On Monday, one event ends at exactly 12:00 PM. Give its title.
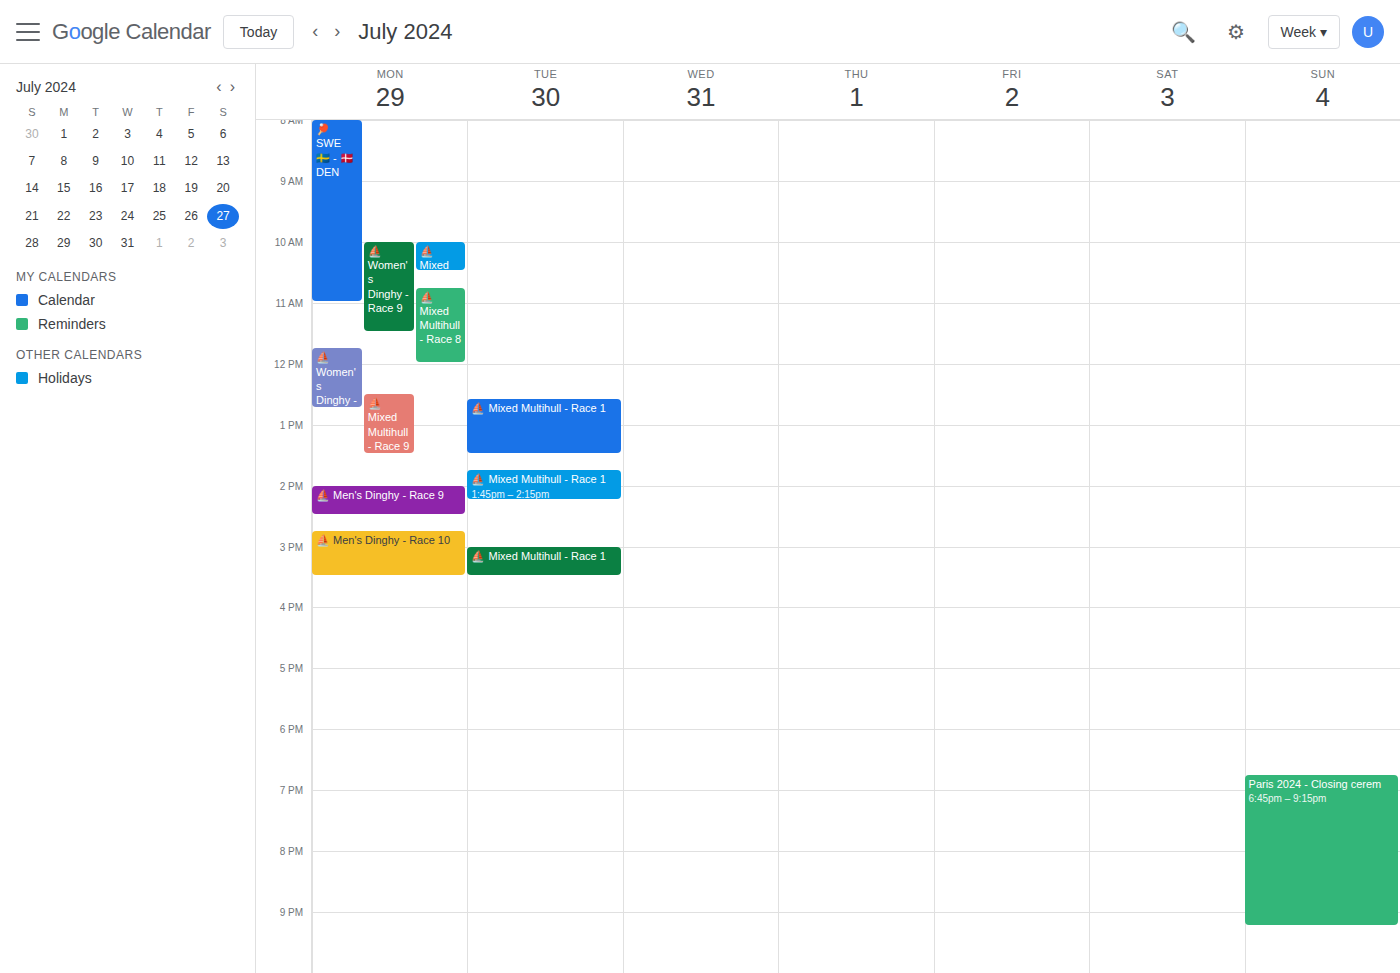
"⛵ Mixed Multihull - Race 8"